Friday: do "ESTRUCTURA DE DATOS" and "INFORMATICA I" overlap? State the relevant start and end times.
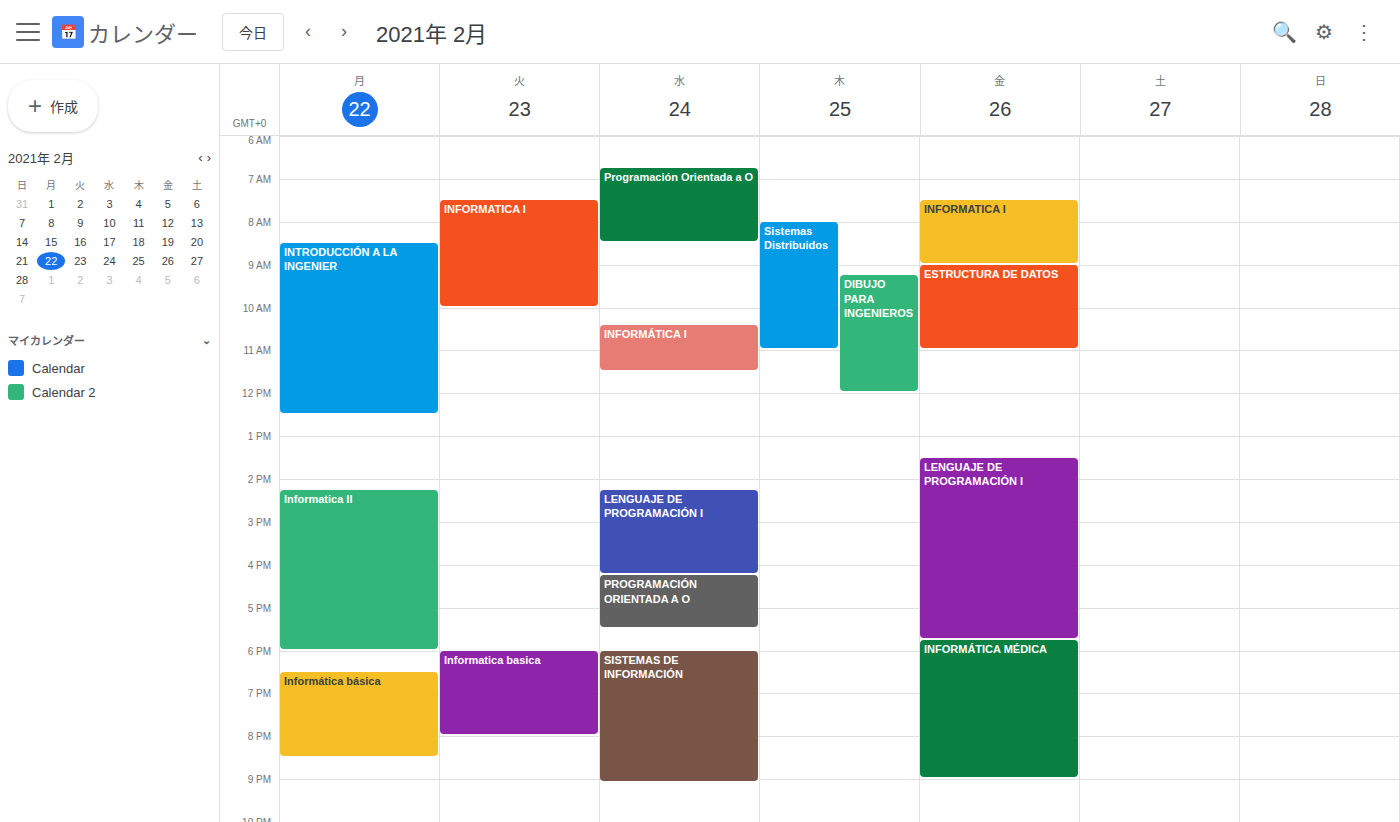
"INFORMATICA I" ends at 9:00 AM, exactly when "ESTRUCTURA DE DATOS" starts -- they touch but do not overlap.